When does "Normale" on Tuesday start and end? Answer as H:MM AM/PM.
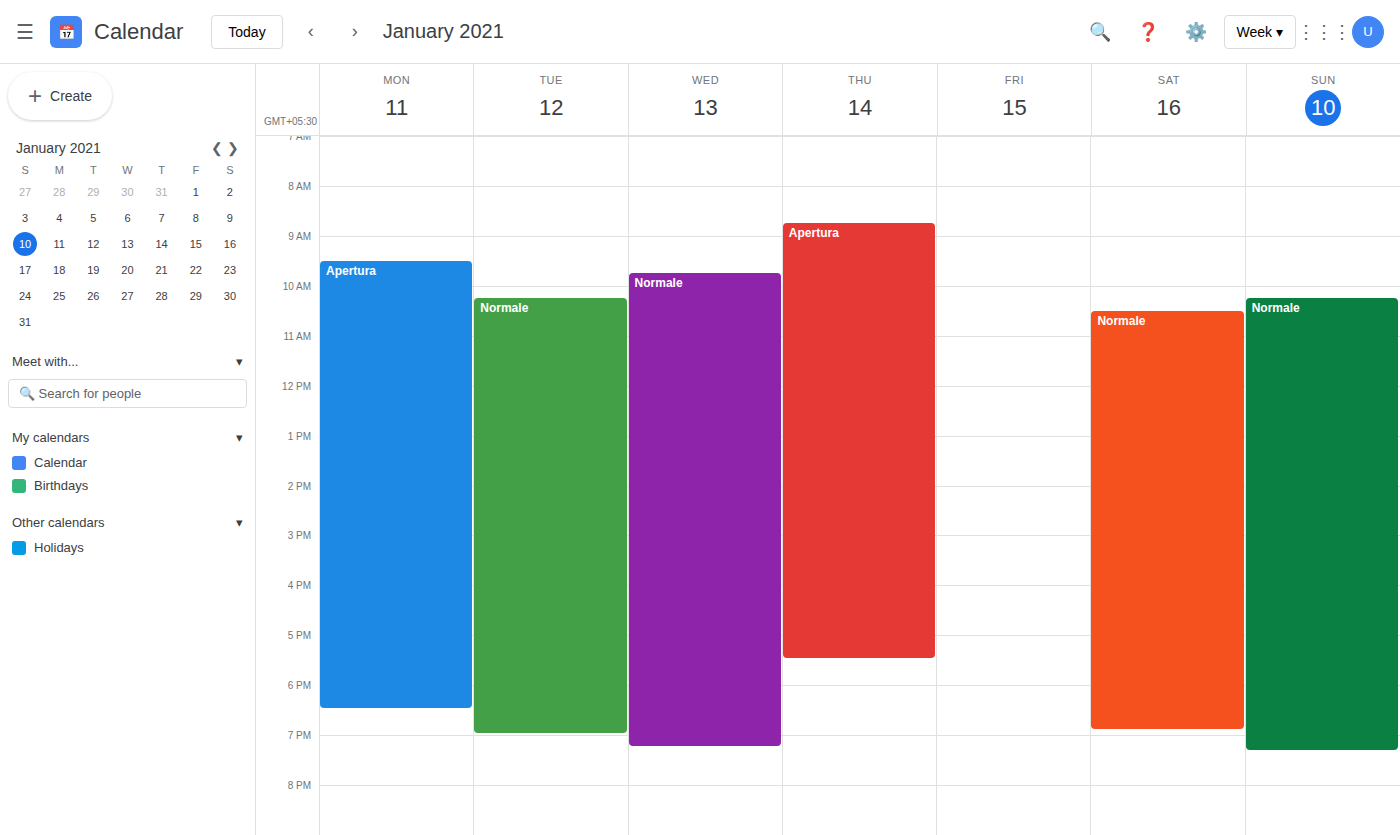
10:15 AM to 7:00 PM